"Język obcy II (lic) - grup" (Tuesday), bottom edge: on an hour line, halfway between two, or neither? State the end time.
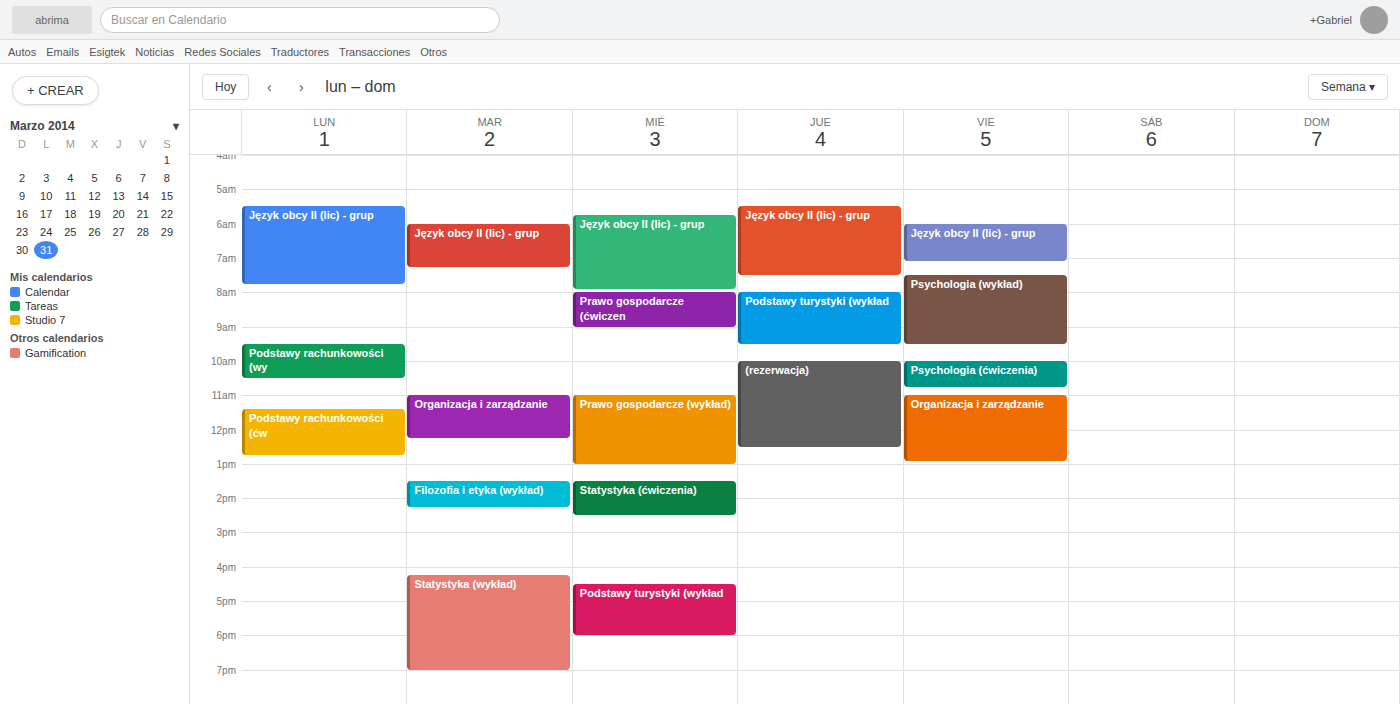
07:15 -- neither: a quarter of the way from the 07:00 line to the 08:00 line.